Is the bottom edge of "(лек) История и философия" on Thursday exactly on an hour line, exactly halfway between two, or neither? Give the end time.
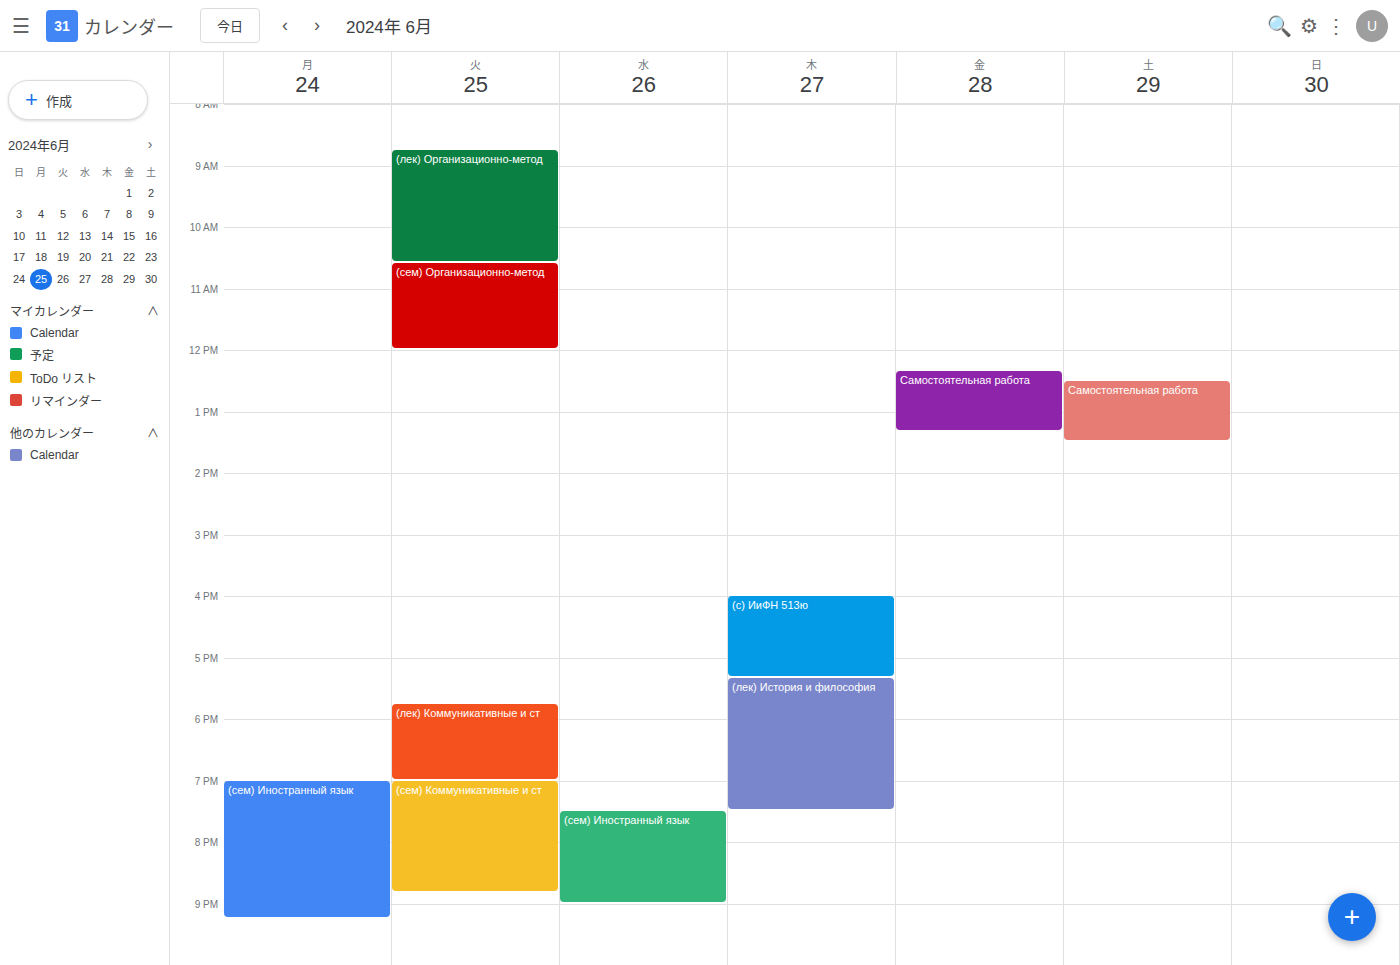
19:30 -- halfway between the 19:00 and 20:00 lines.